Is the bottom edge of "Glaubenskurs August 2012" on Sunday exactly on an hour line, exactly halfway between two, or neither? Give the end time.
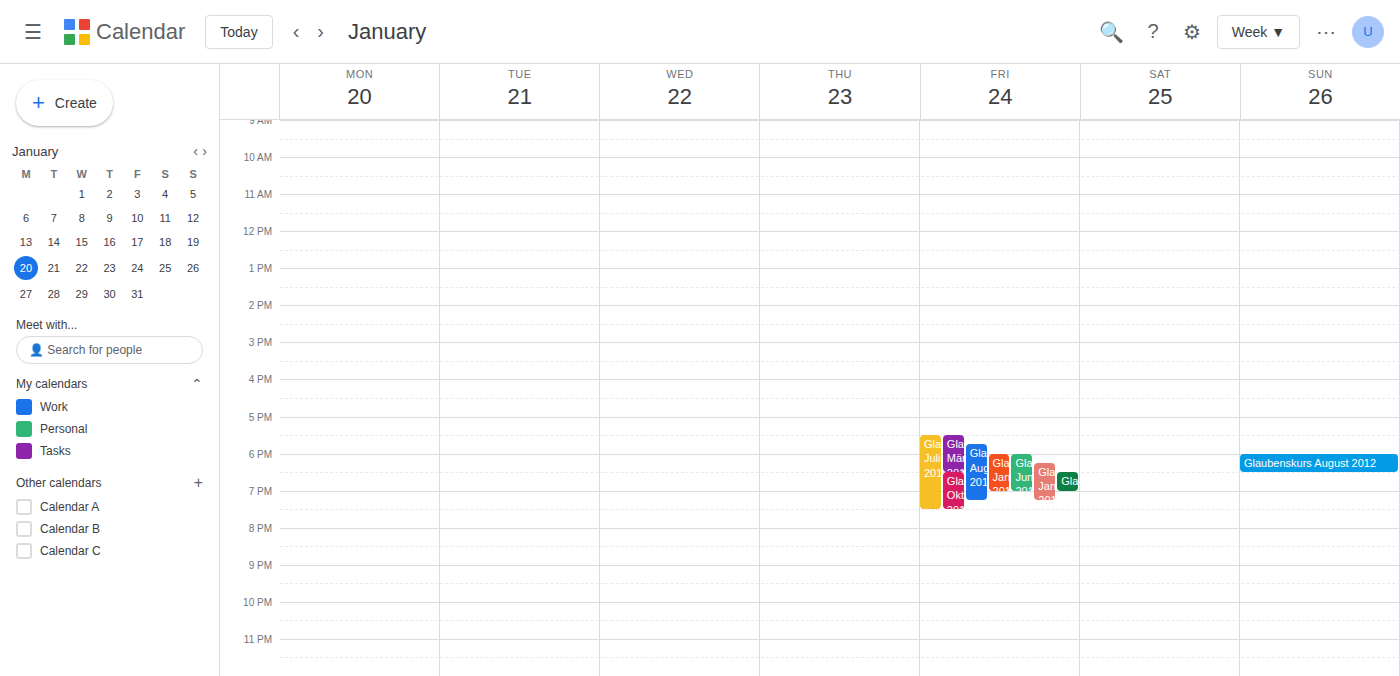
6:30 PM -- halfway between the 6 PM and 7 PM lines.